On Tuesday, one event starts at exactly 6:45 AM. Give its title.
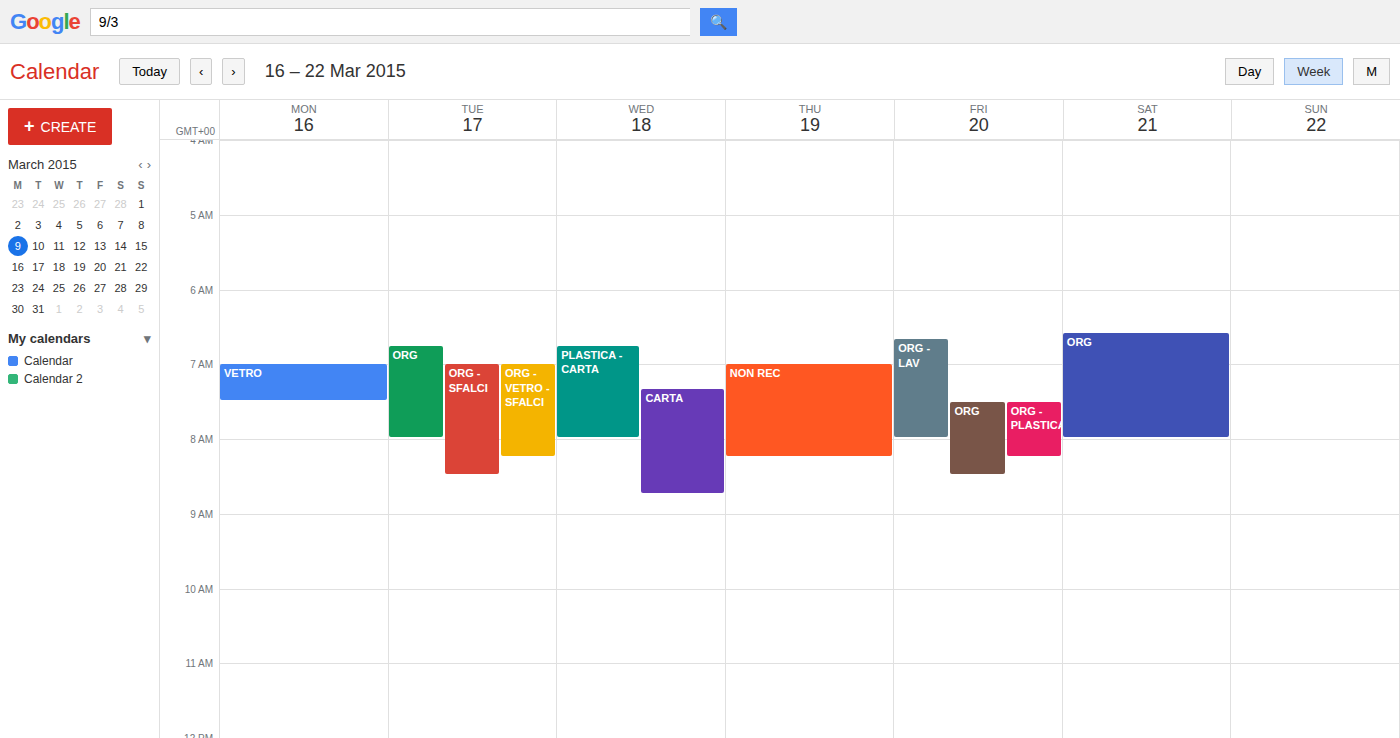
"ORG"